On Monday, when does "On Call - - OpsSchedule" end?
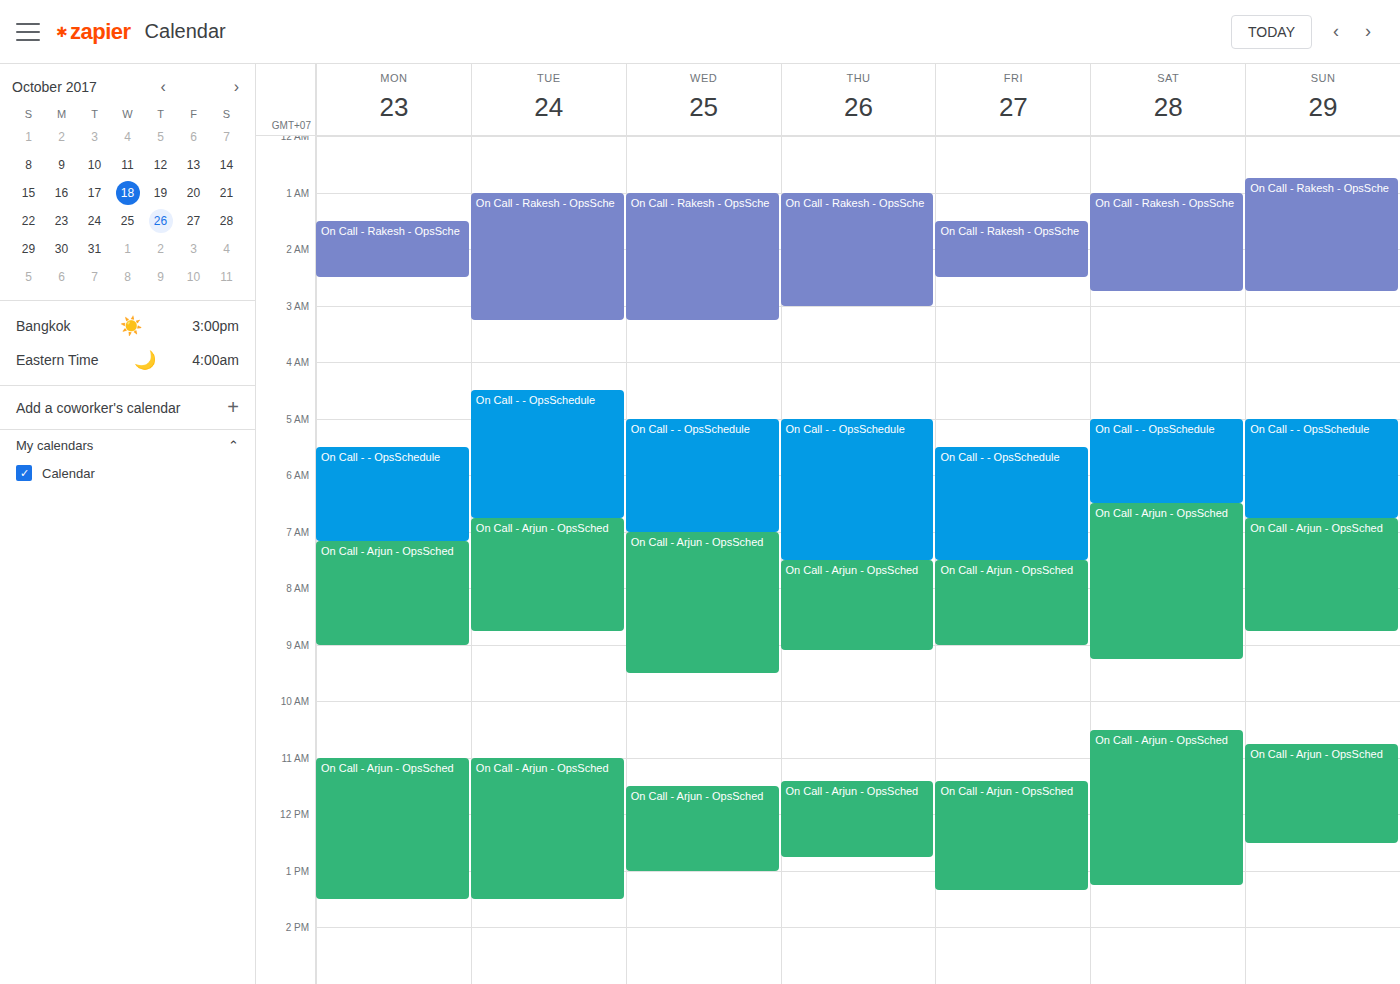
7:10 AM